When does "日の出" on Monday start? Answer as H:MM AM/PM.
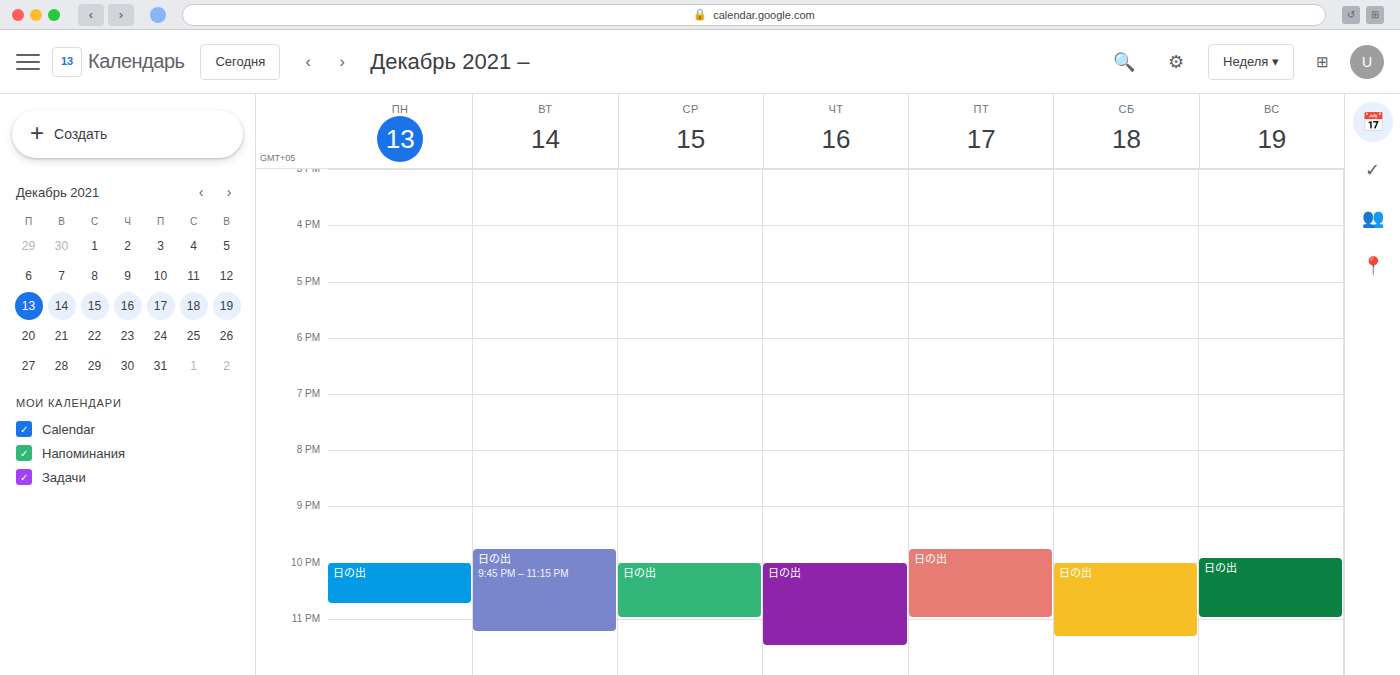
10:00 PM